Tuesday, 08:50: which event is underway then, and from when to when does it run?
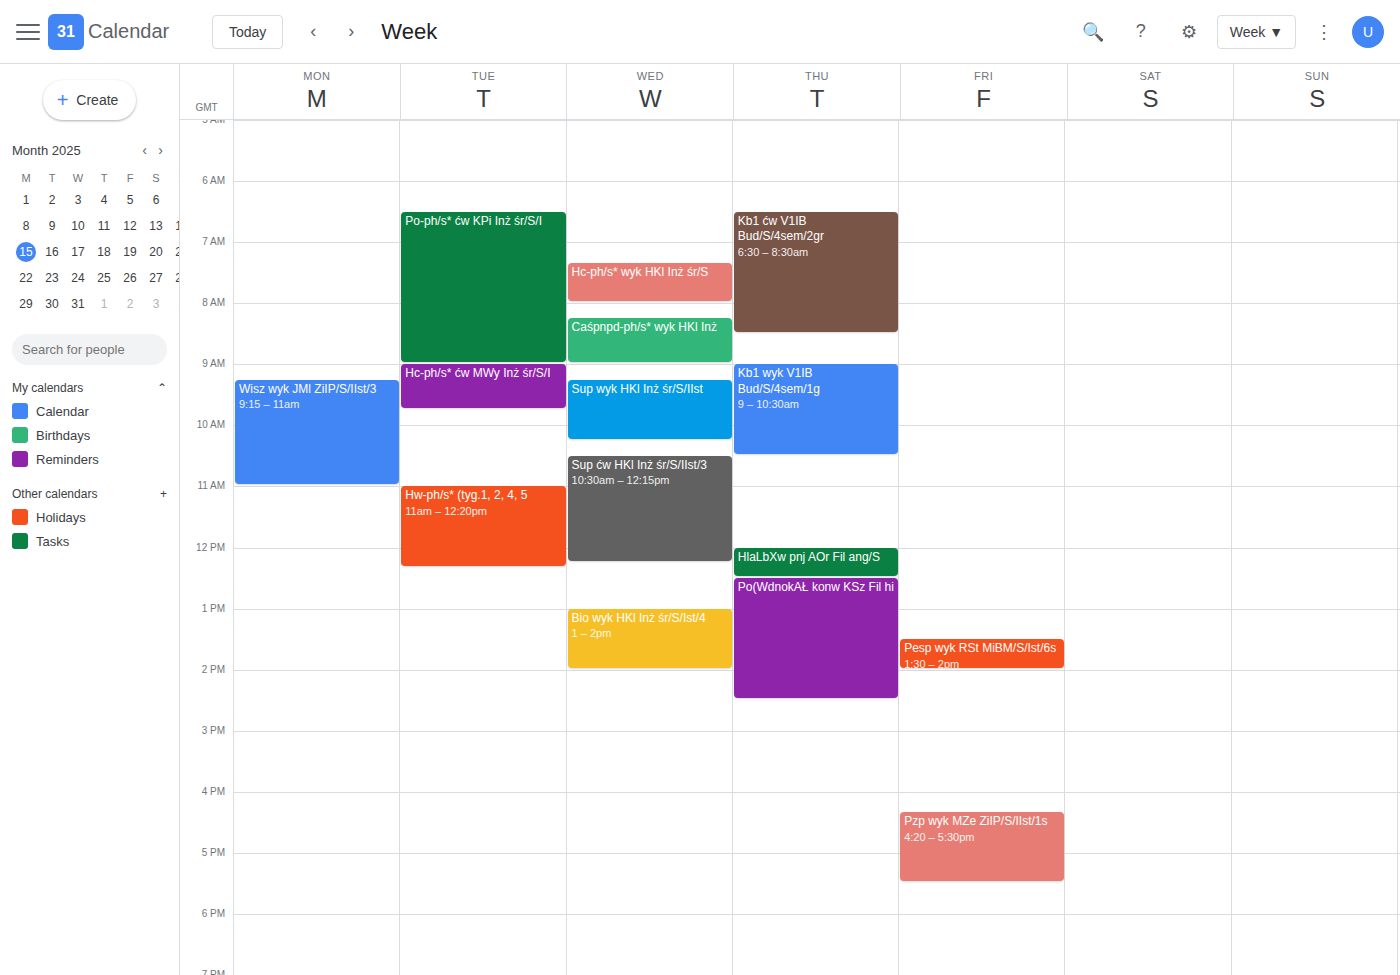
"Po-ph/s* ćw KPi Inż śr/S/I", 06:30 to 09:00